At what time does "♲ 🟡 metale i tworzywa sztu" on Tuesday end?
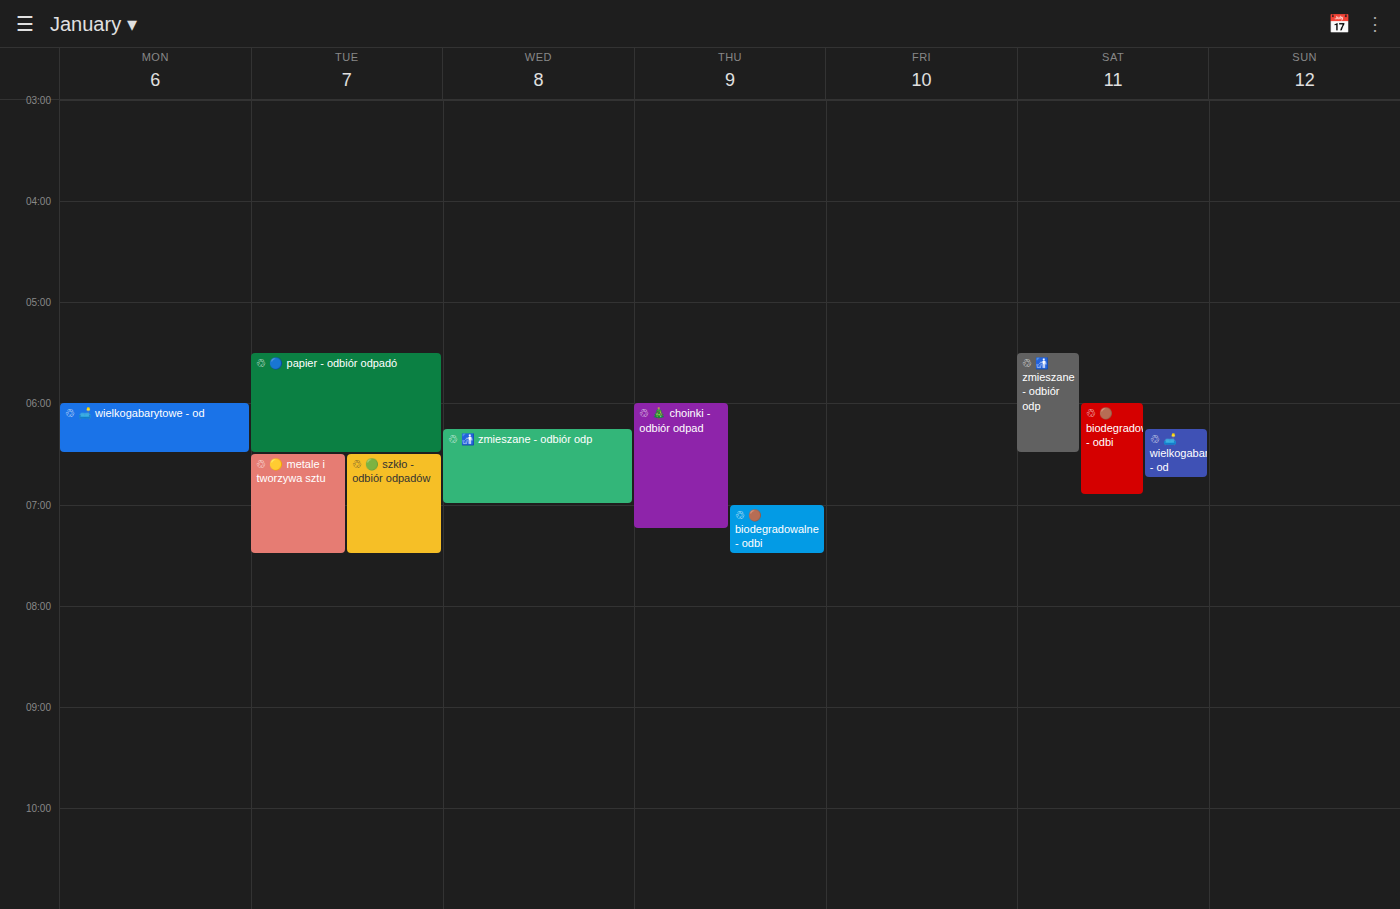
7:30 AM